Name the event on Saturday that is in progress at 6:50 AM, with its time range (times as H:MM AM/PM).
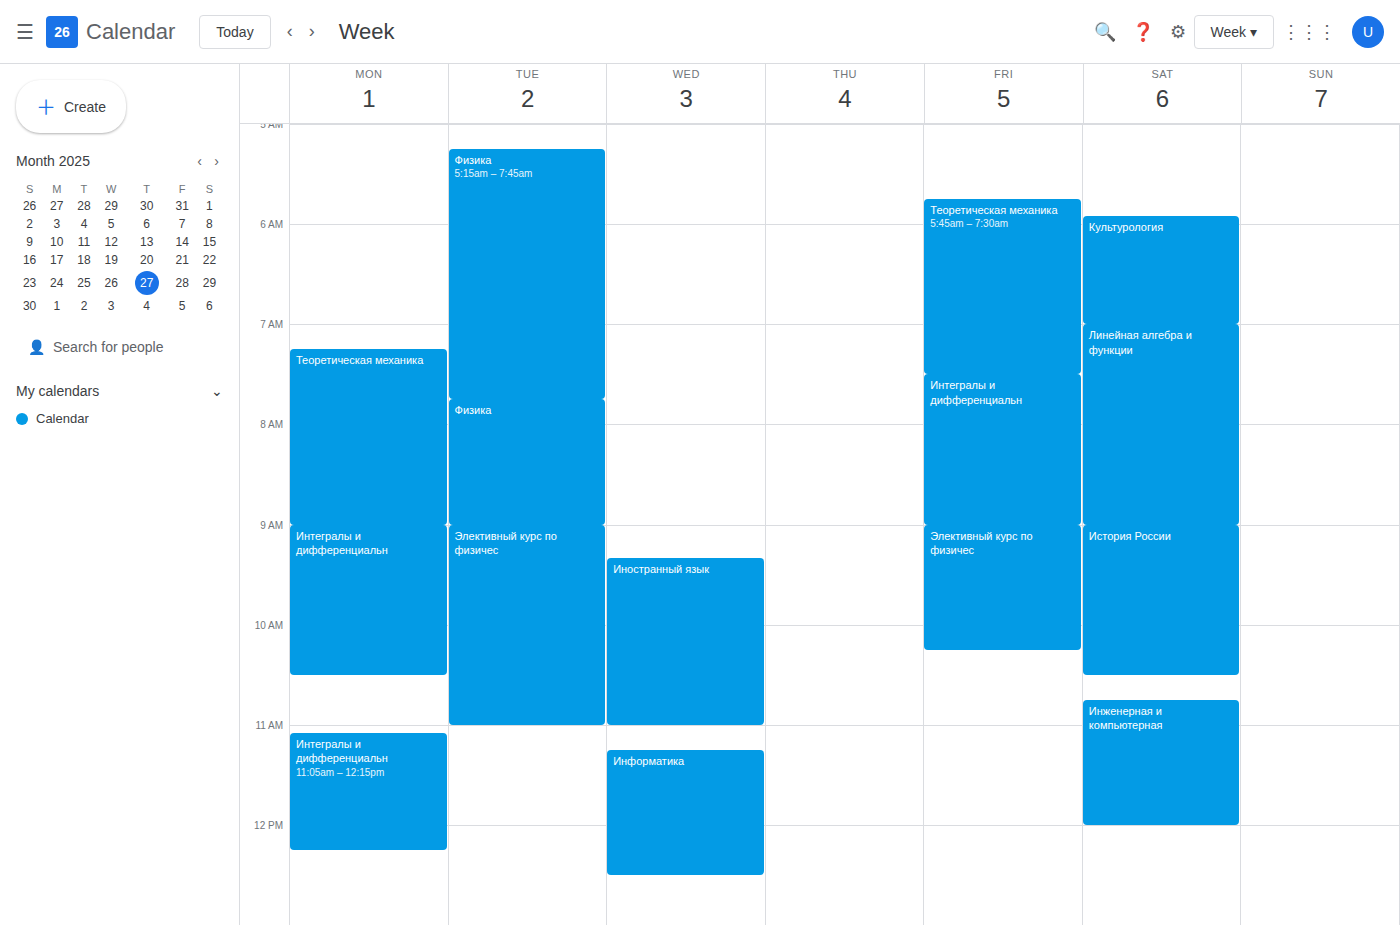
"Культурология", 5:55 AM to 7:00 AM